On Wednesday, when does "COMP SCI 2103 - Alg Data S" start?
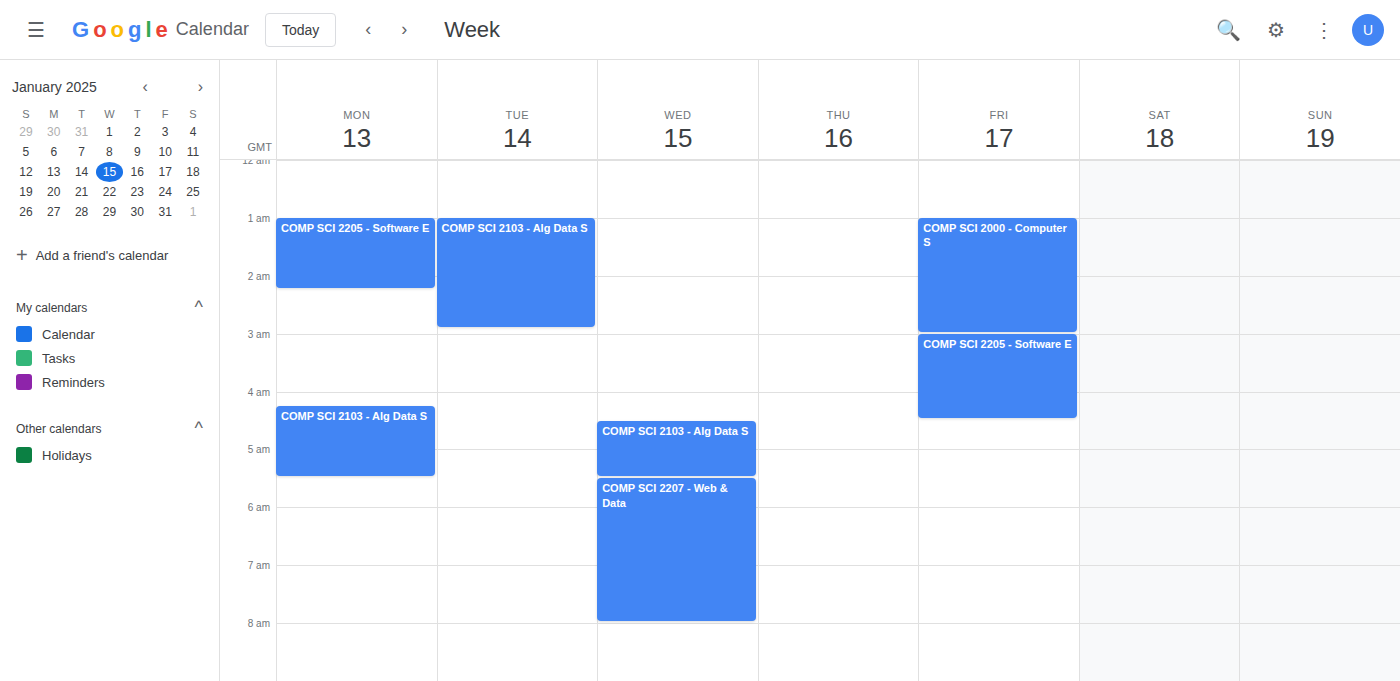
4:30 AM